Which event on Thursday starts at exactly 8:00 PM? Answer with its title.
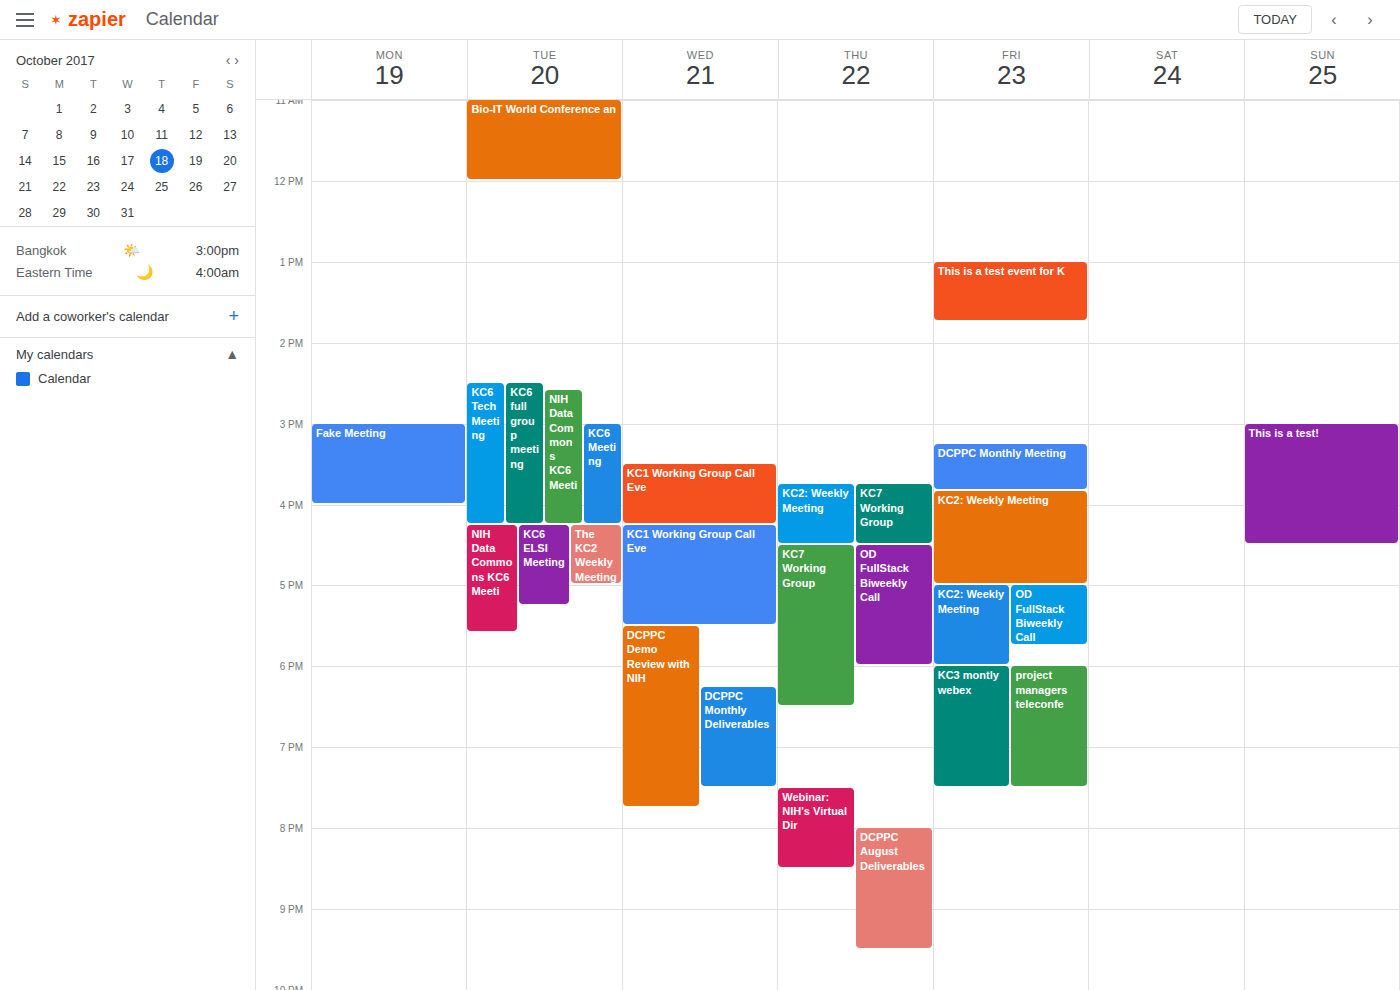
"DCPPC August Deliverables"